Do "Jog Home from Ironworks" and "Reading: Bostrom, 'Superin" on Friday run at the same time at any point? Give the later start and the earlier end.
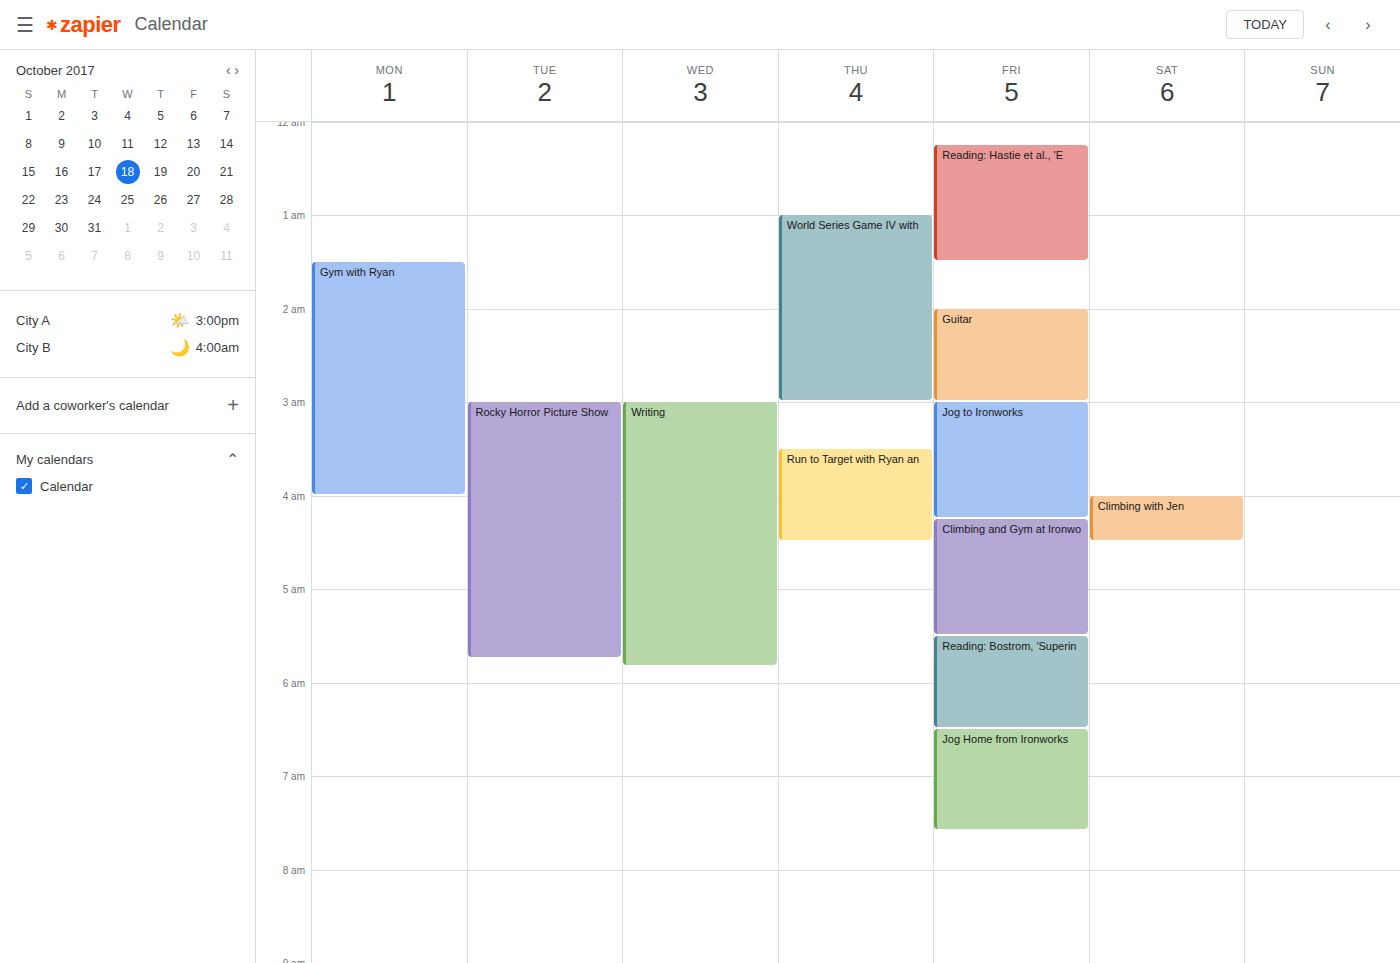
"Reading: Bostrom, 'Superin" ends at 6:30 AM, exactly when "Jog Home from Ironworks" starts -- they touch but do not overlap.